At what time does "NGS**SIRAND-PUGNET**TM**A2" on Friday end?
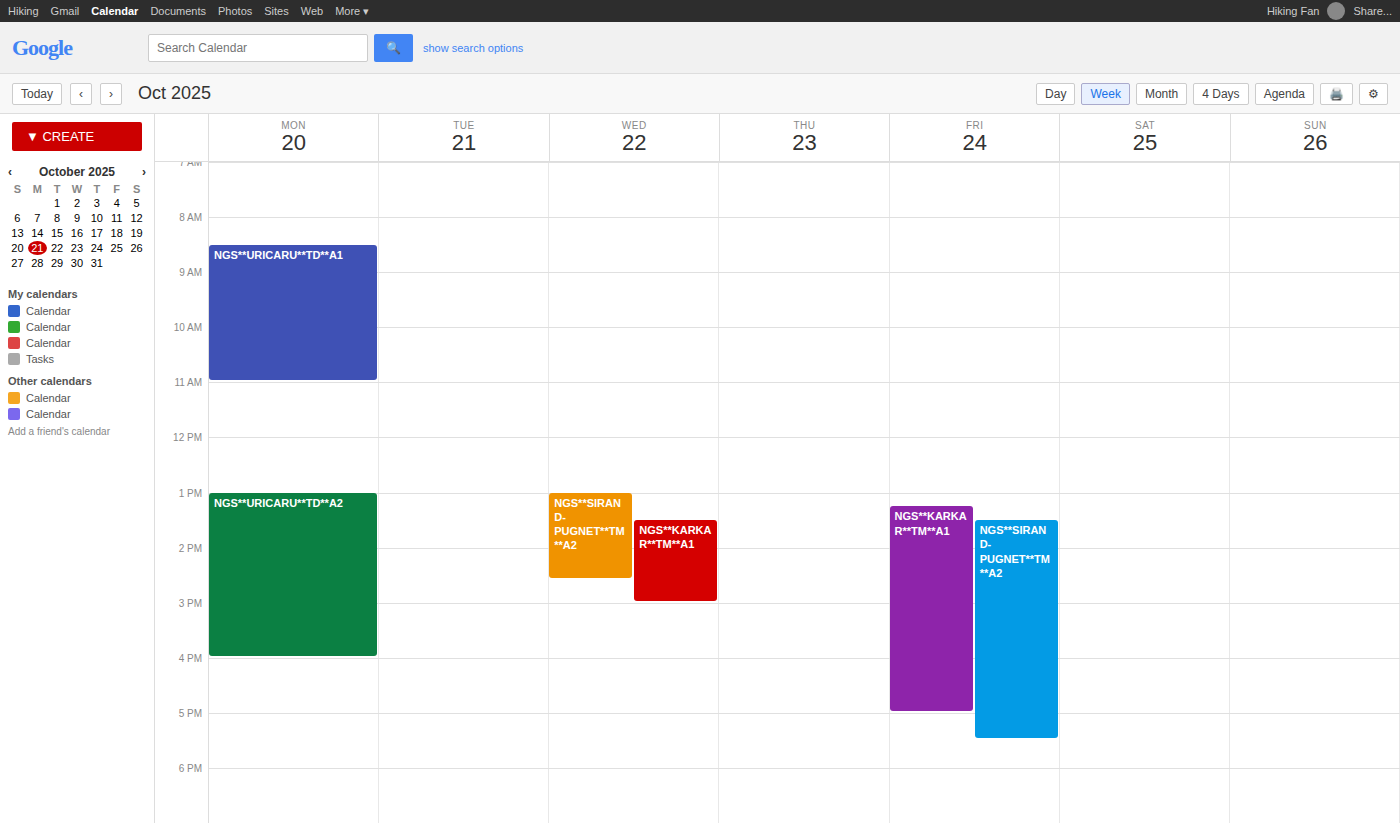
5:30 PM